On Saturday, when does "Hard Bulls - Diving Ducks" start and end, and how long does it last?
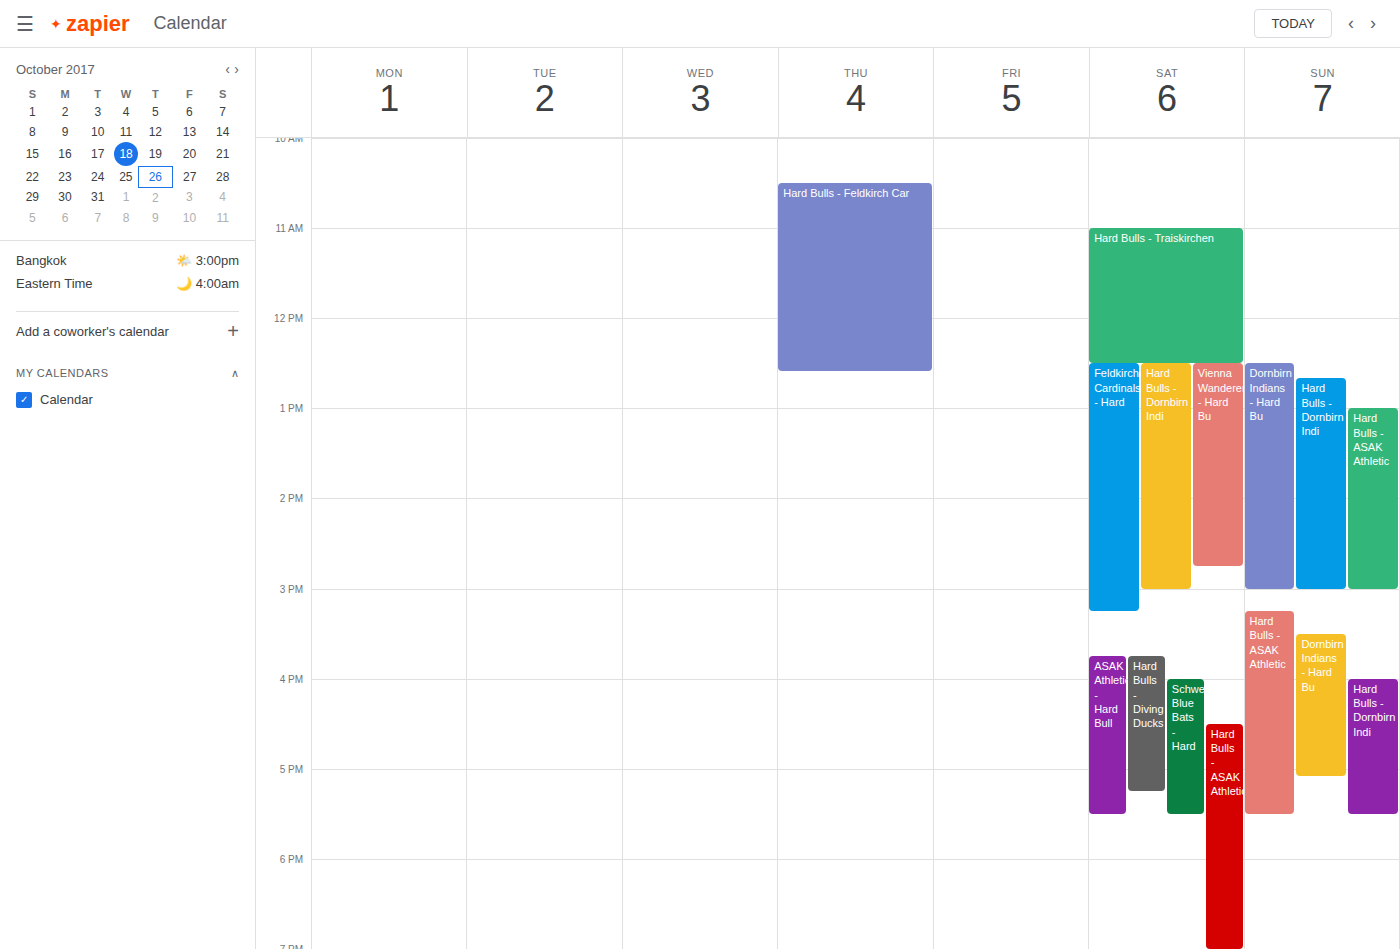
3:45 PM to 5:15 PM, 1 hour 30 minutes